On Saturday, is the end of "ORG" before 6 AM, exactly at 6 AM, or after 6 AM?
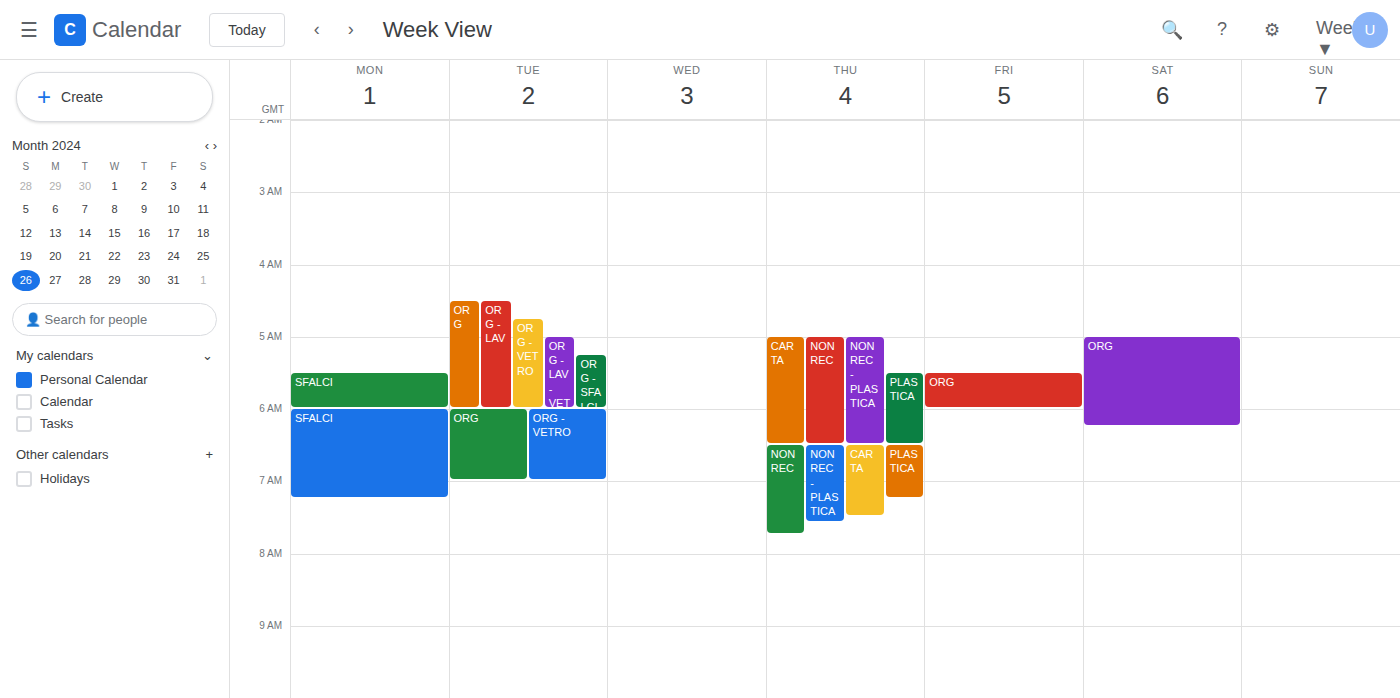
6:15 AM -- after 6 AM, 15 minutes below the 6 AM line.